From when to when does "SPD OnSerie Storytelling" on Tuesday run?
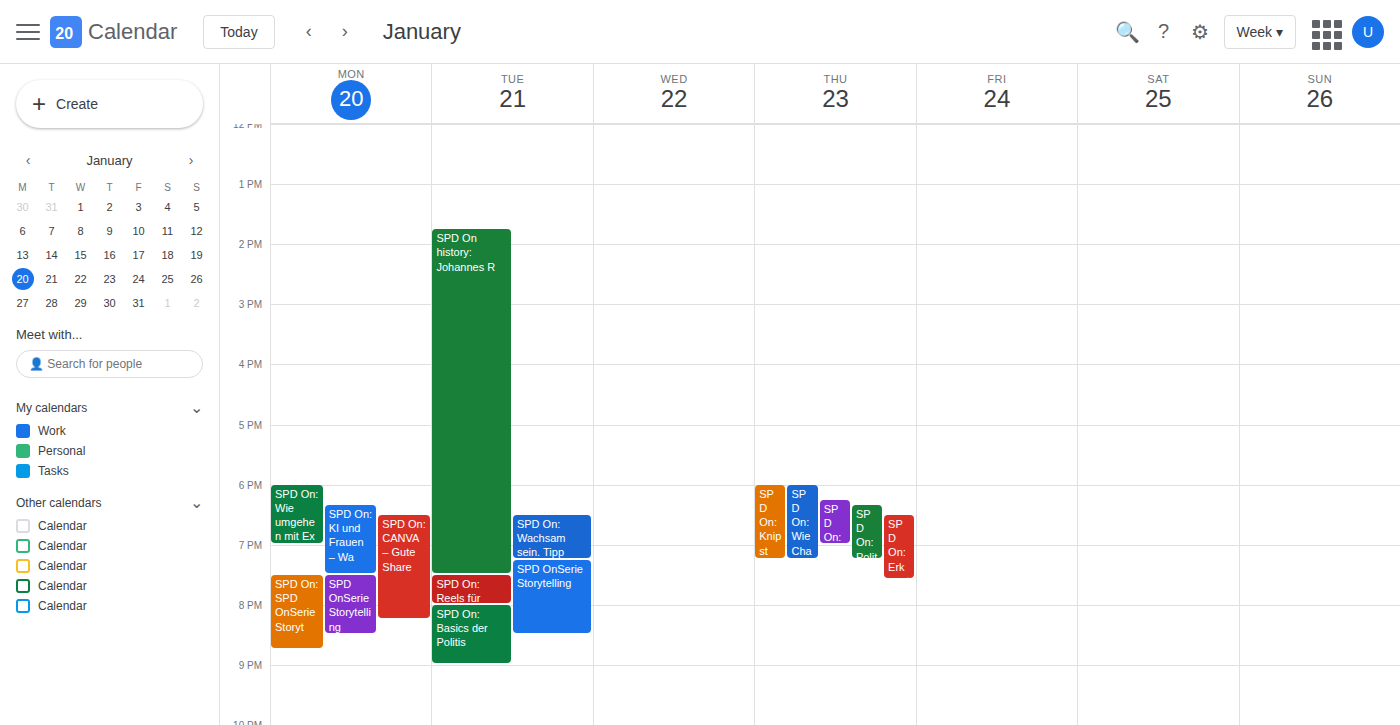
7:15 PM to 8:30 PM